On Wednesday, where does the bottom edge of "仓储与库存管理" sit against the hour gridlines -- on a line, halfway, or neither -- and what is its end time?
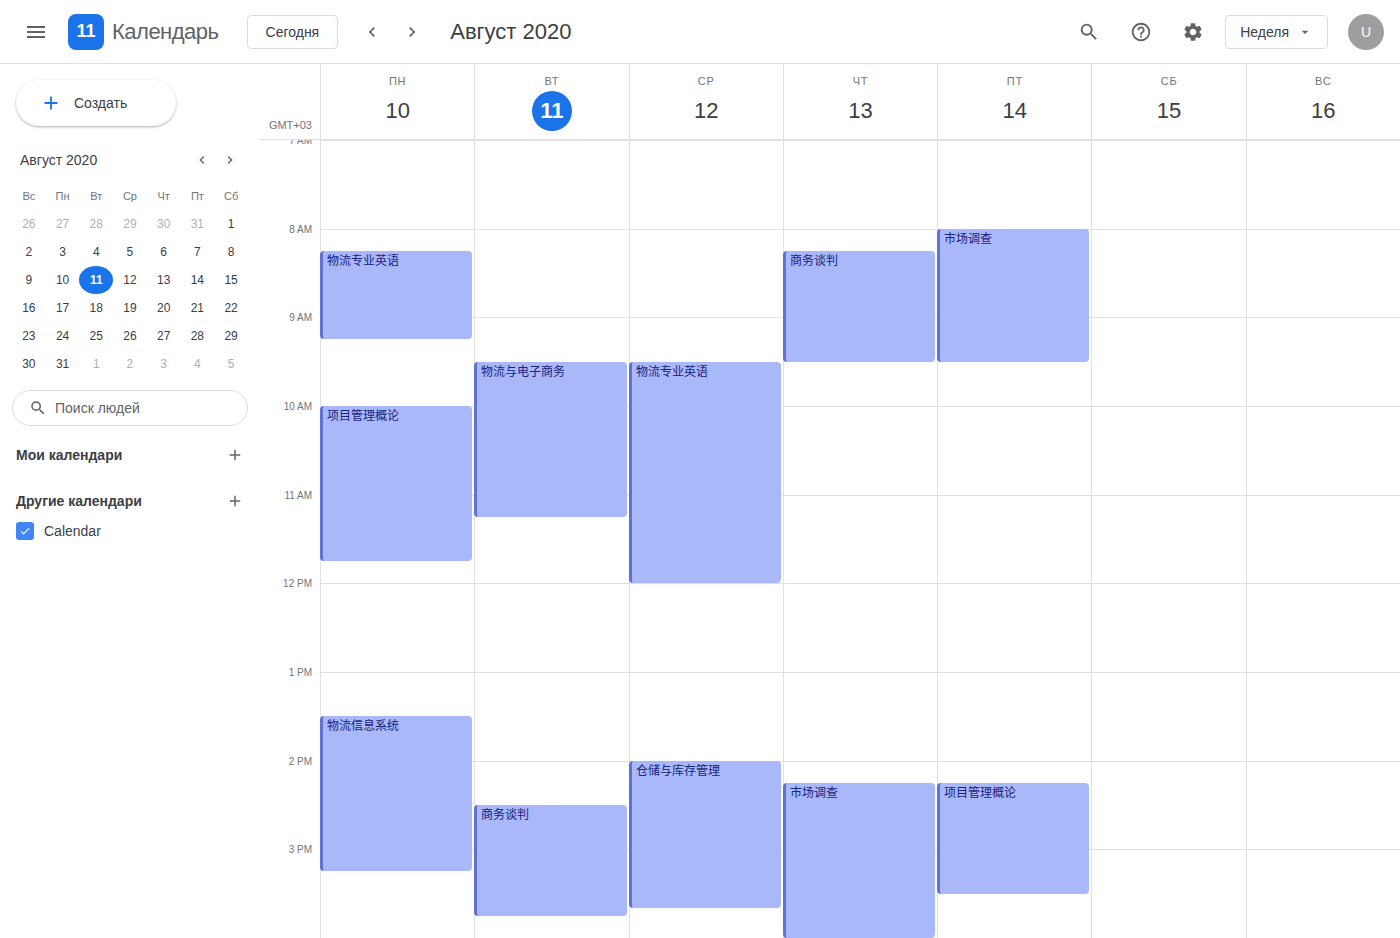
15:40 -- neither: 40 minutes below the 15:00 line and 20 minutes above the 16:00 line.